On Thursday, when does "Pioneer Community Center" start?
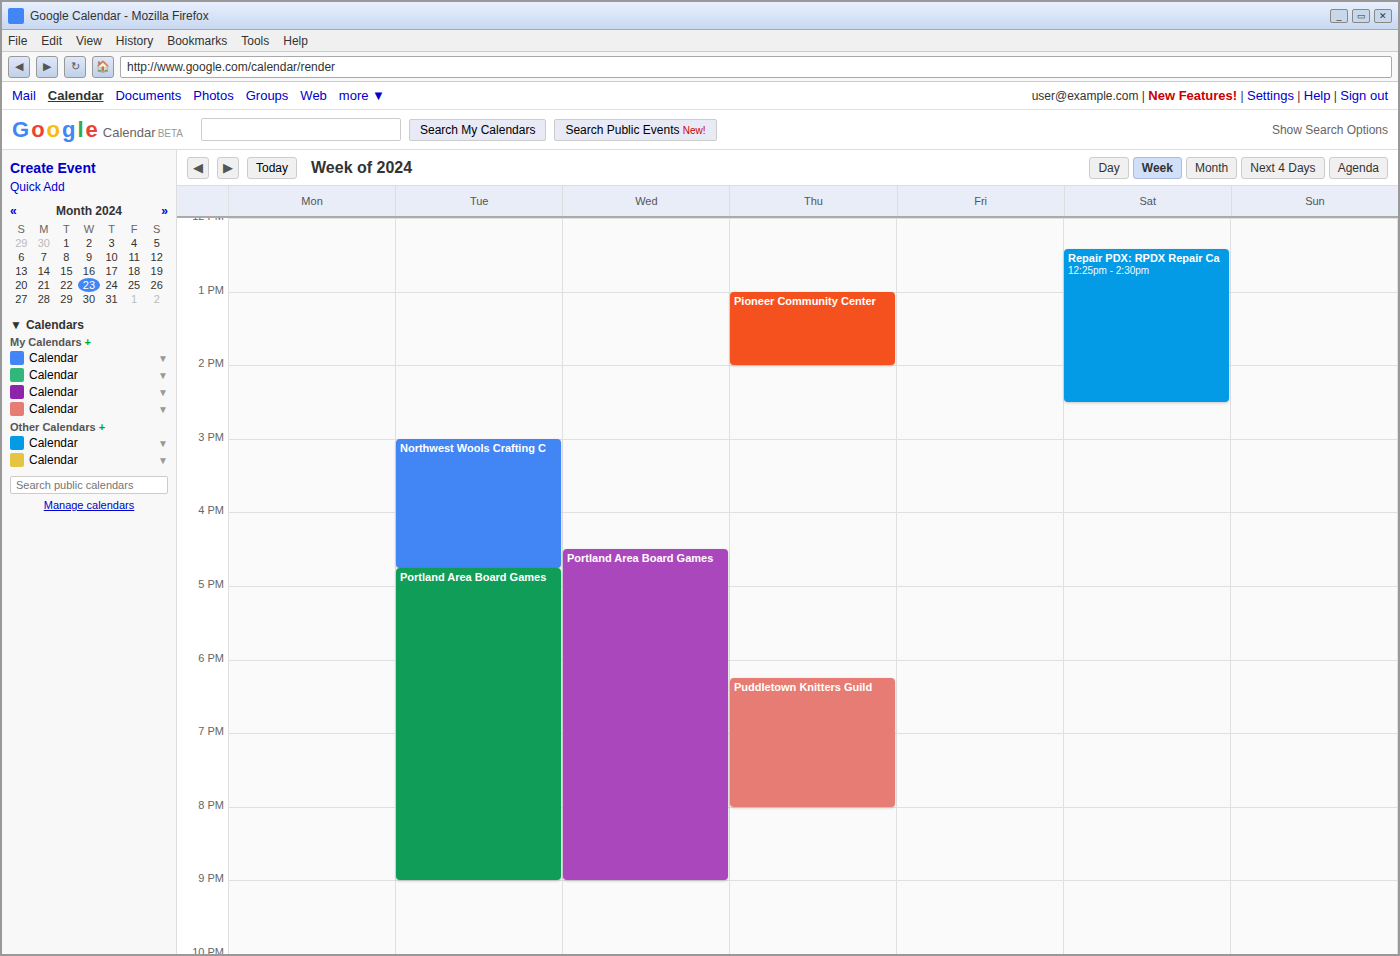
1:00 PM